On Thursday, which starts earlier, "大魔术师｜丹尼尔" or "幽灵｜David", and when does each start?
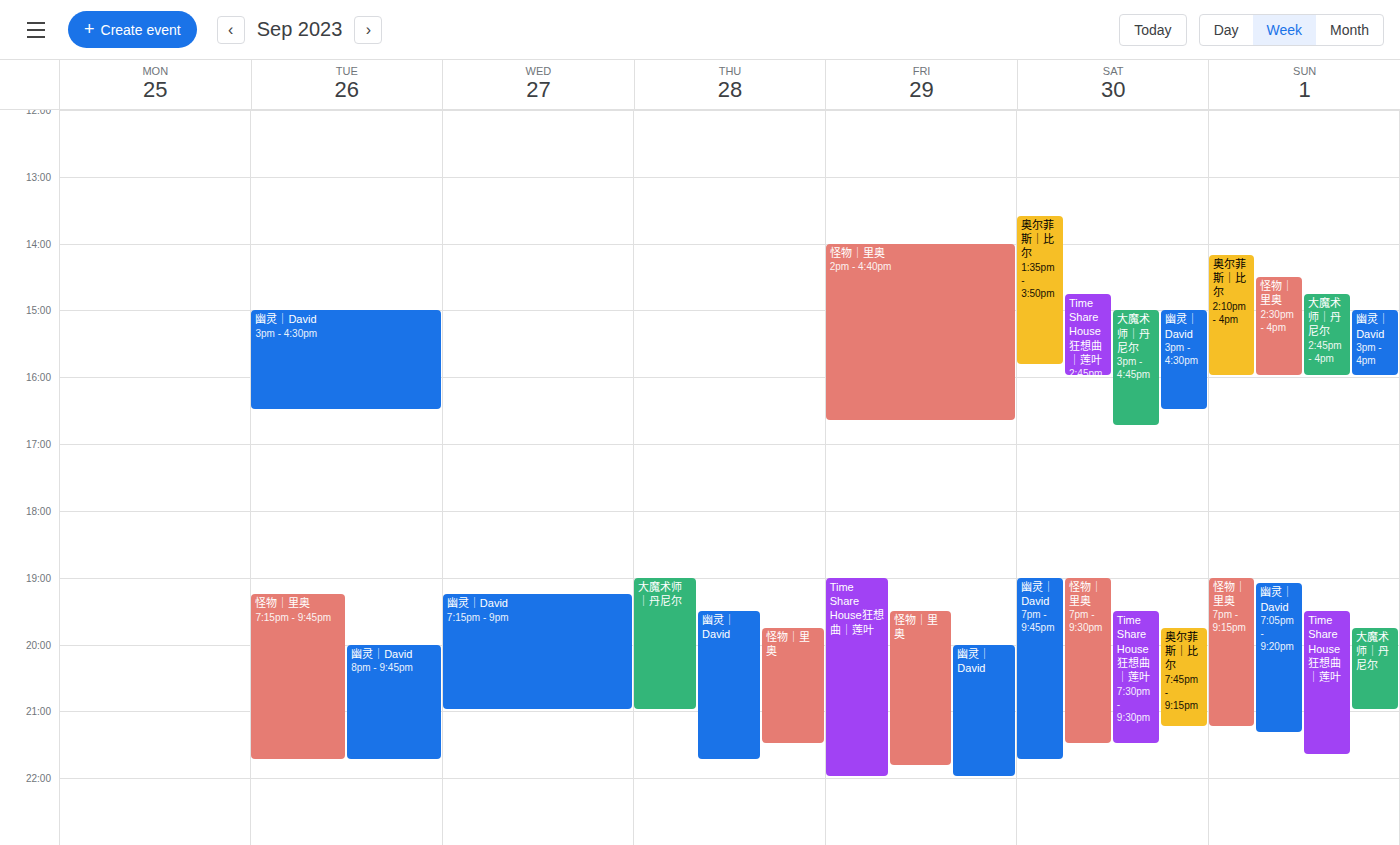
"大魔术师｜丹尼尔" 7:00 PM; "幽灵｜David" 7:30 PM.